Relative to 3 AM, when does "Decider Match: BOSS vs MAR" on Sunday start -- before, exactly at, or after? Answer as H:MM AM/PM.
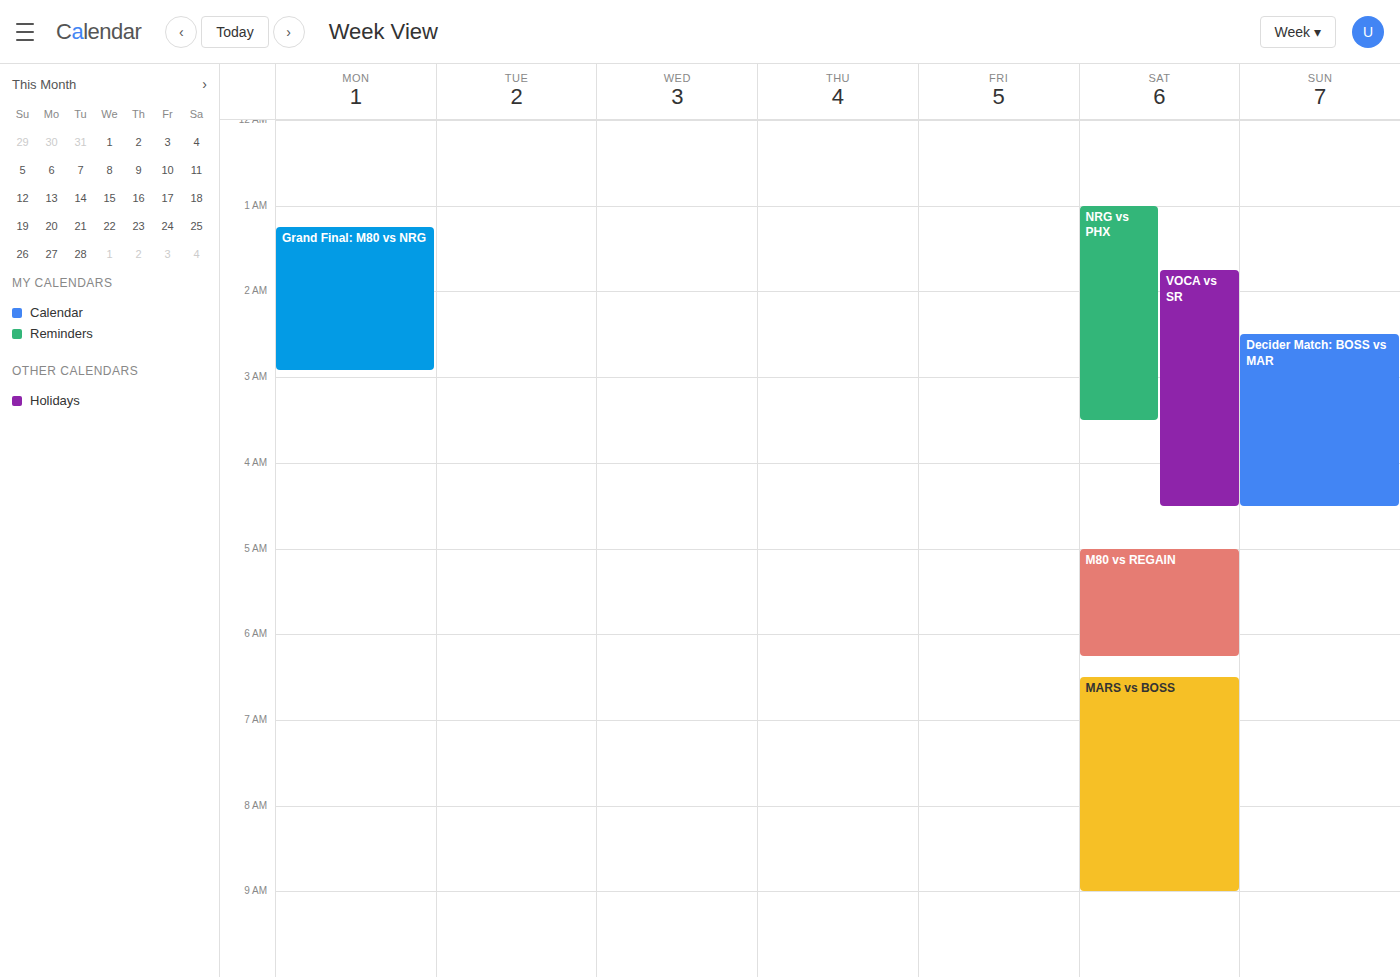
2:30 AM -- before 3 AM, 30 minutes above the 3 AM line.